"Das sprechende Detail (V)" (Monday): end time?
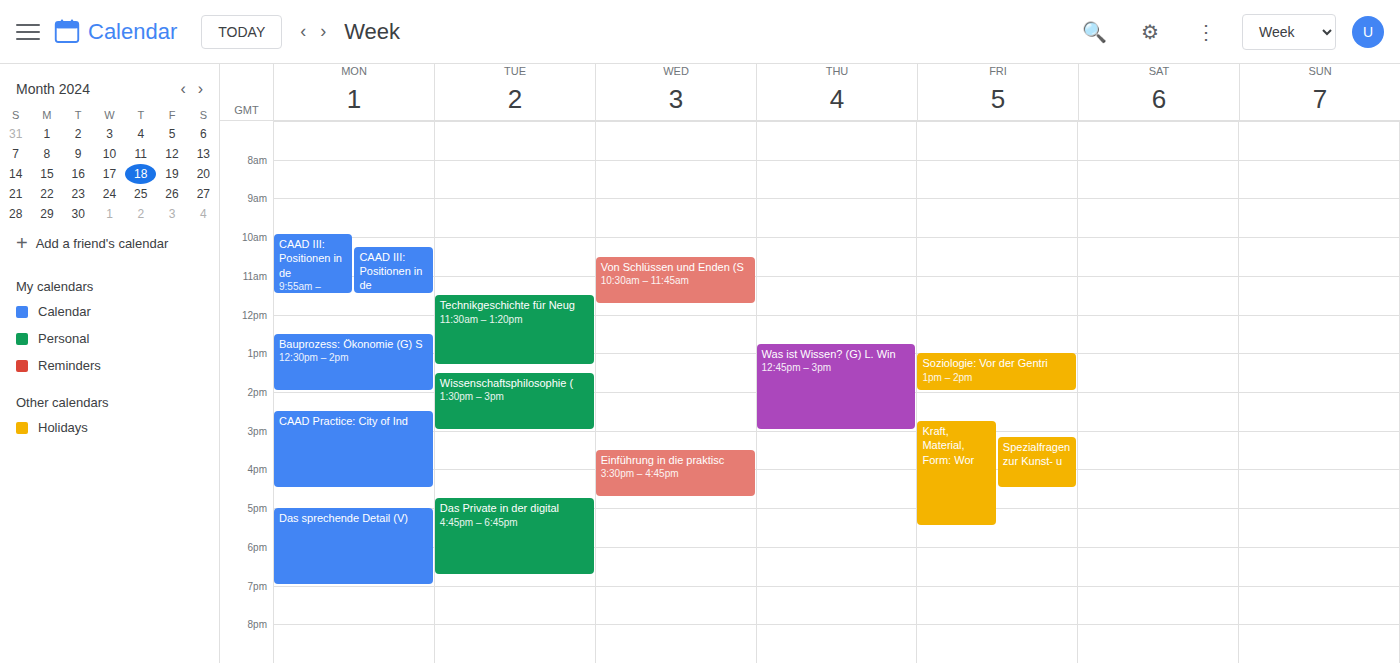
7:00 PM